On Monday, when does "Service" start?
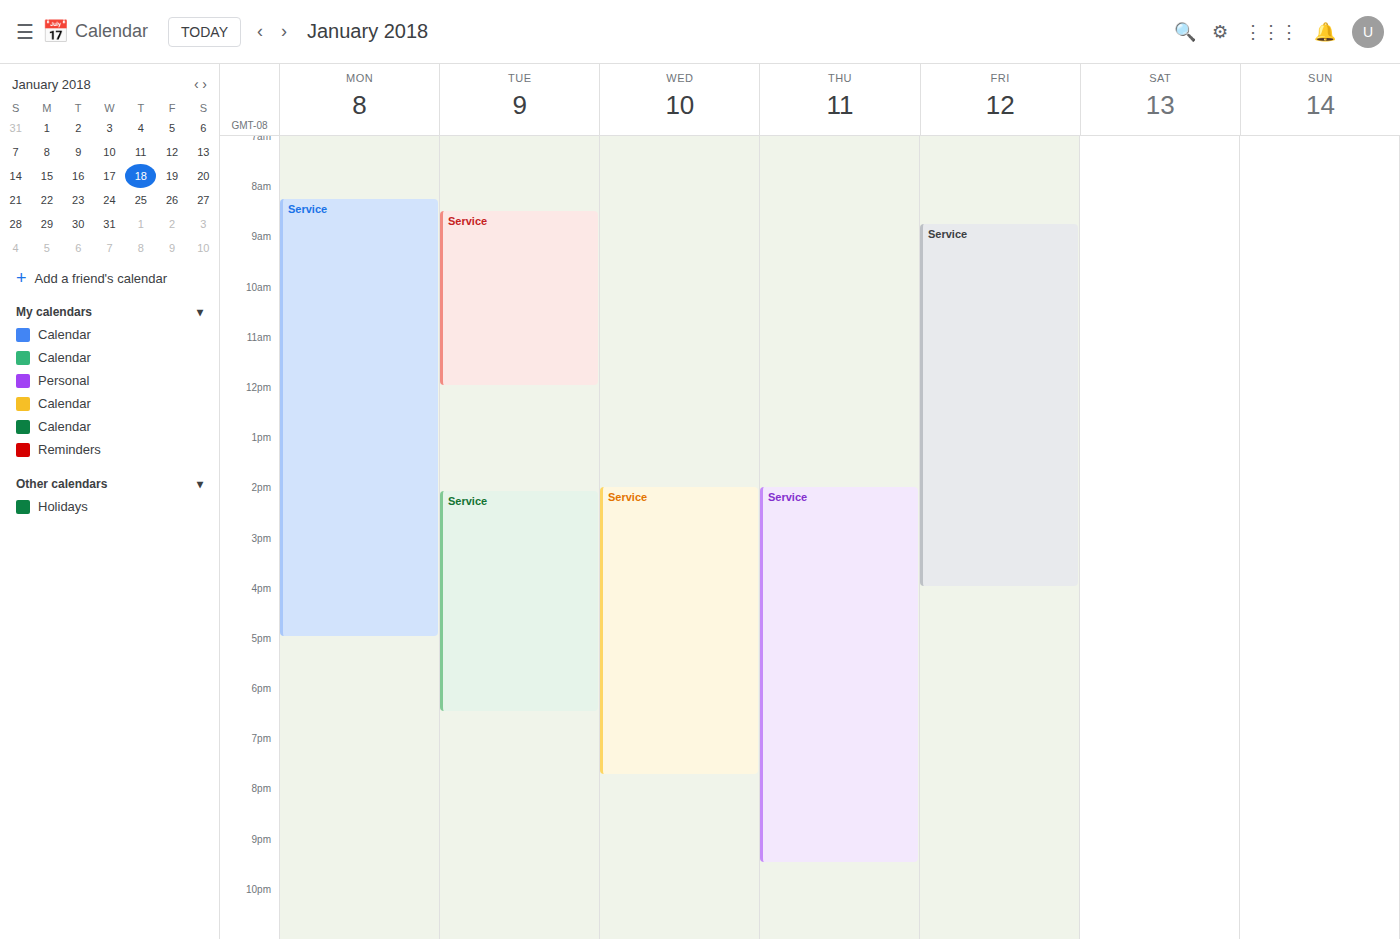
8:15 AM